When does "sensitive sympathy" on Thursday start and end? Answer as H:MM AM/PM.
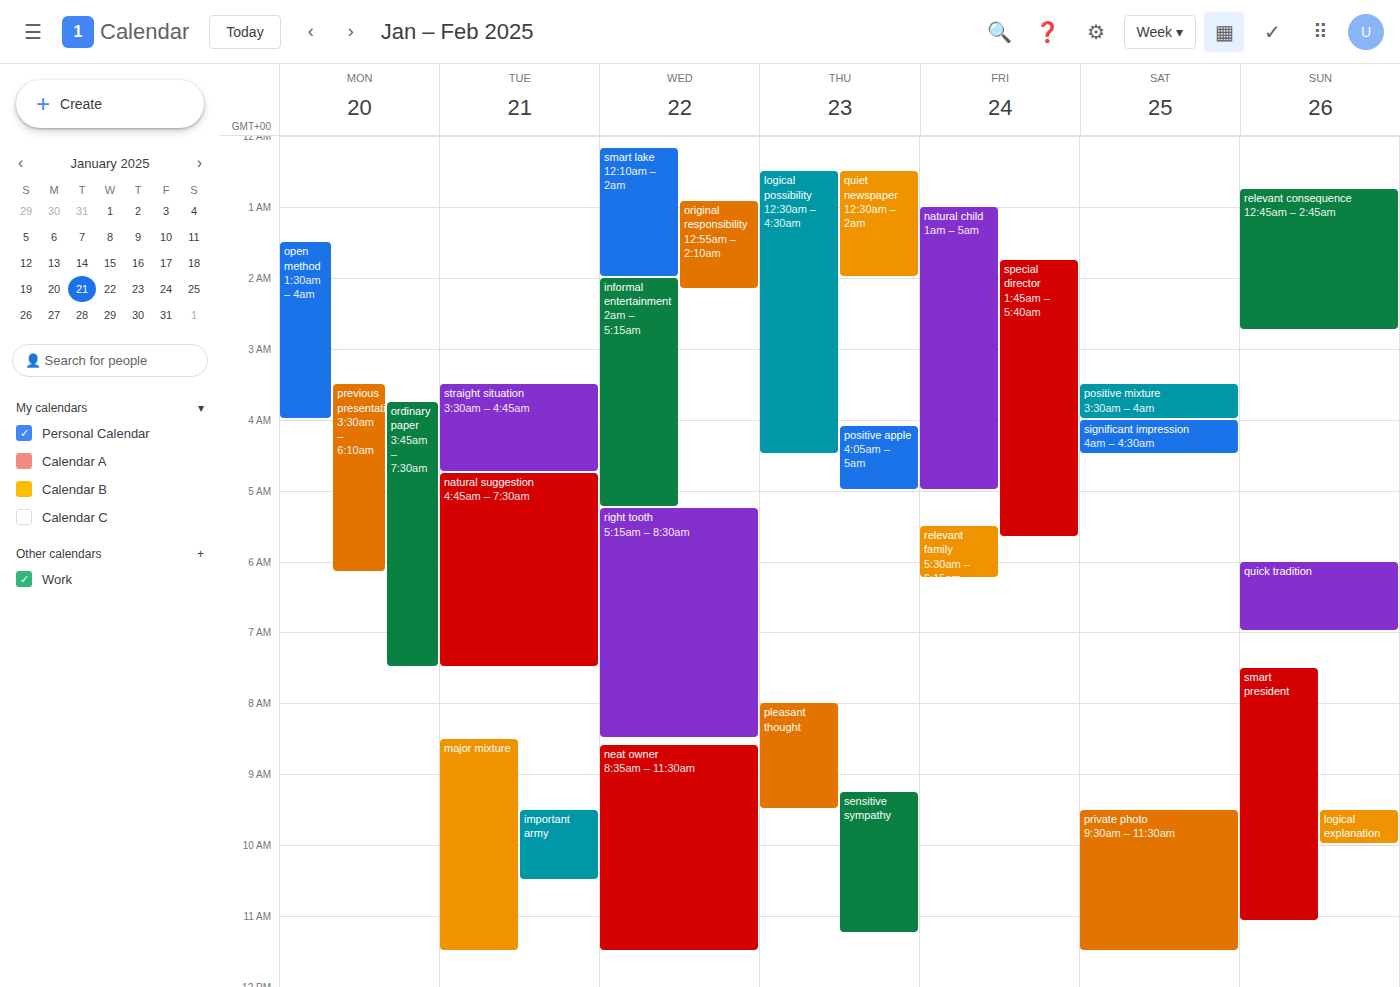
9:15 AM to 11:15 AM